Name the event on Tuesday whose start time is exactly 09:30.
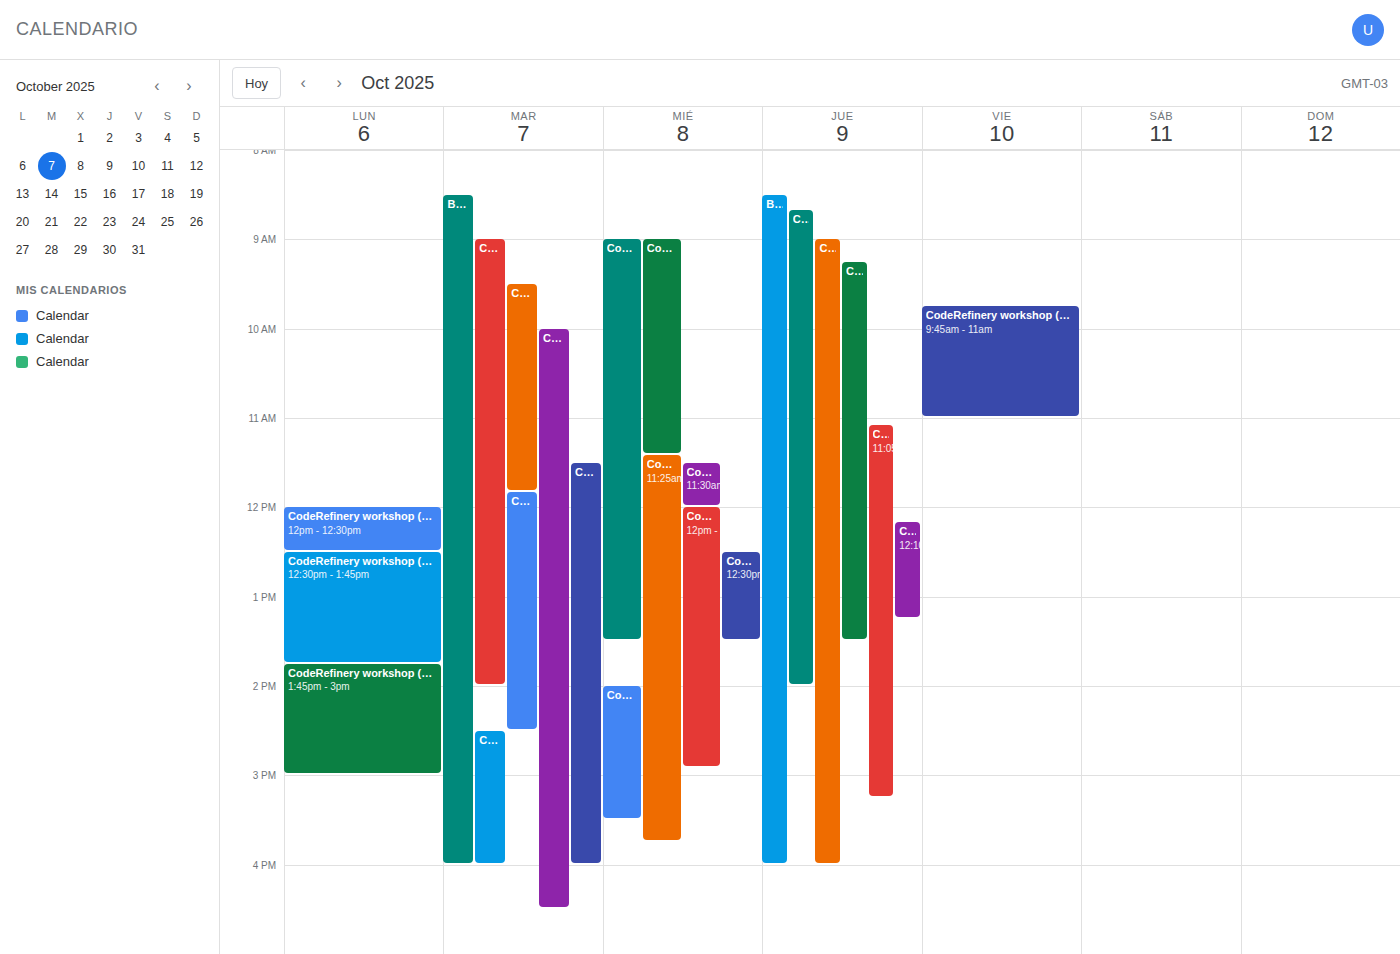
"CodeRefinery train-the-tra"